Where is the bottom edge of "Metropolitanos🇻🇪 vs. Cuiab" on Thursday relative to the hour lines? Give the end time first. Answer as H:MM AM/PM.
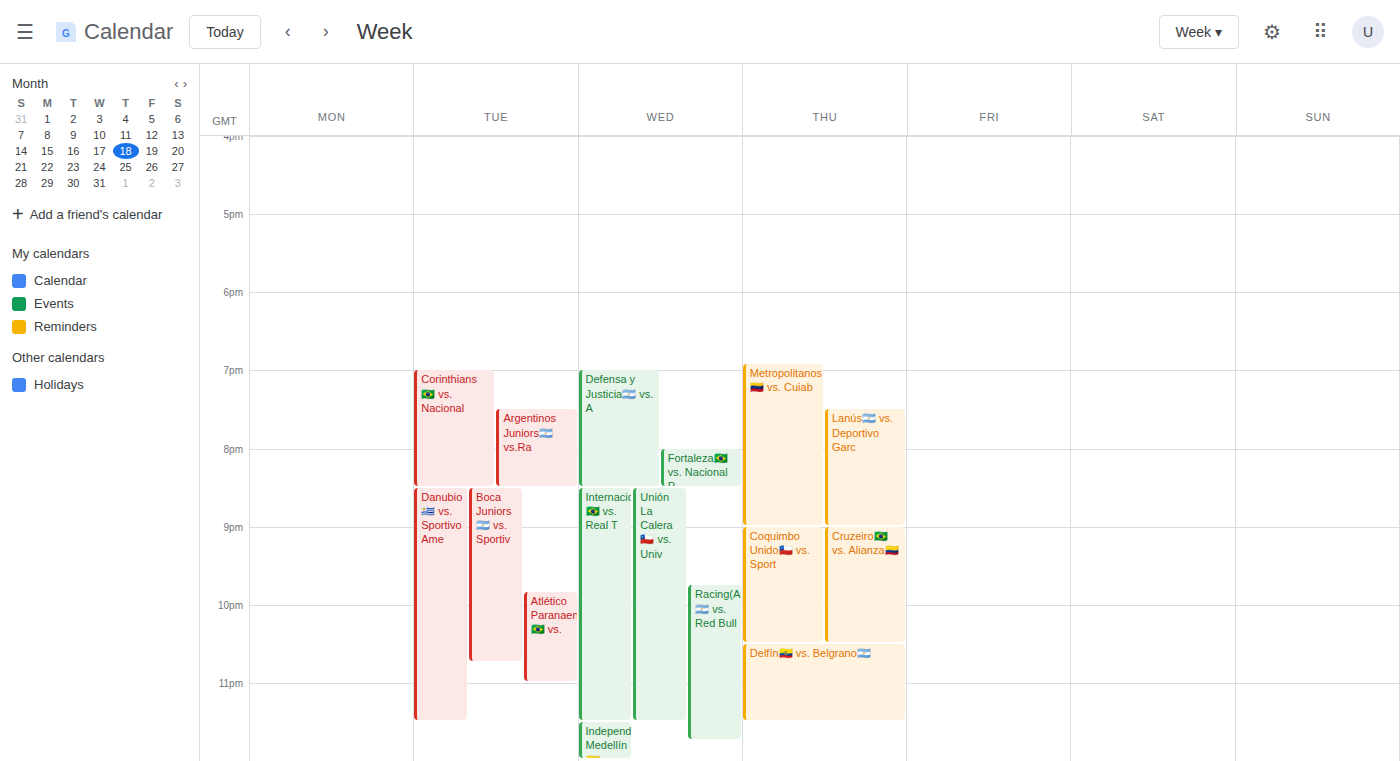
9:00 PM -- exactly on the 9 PM line.